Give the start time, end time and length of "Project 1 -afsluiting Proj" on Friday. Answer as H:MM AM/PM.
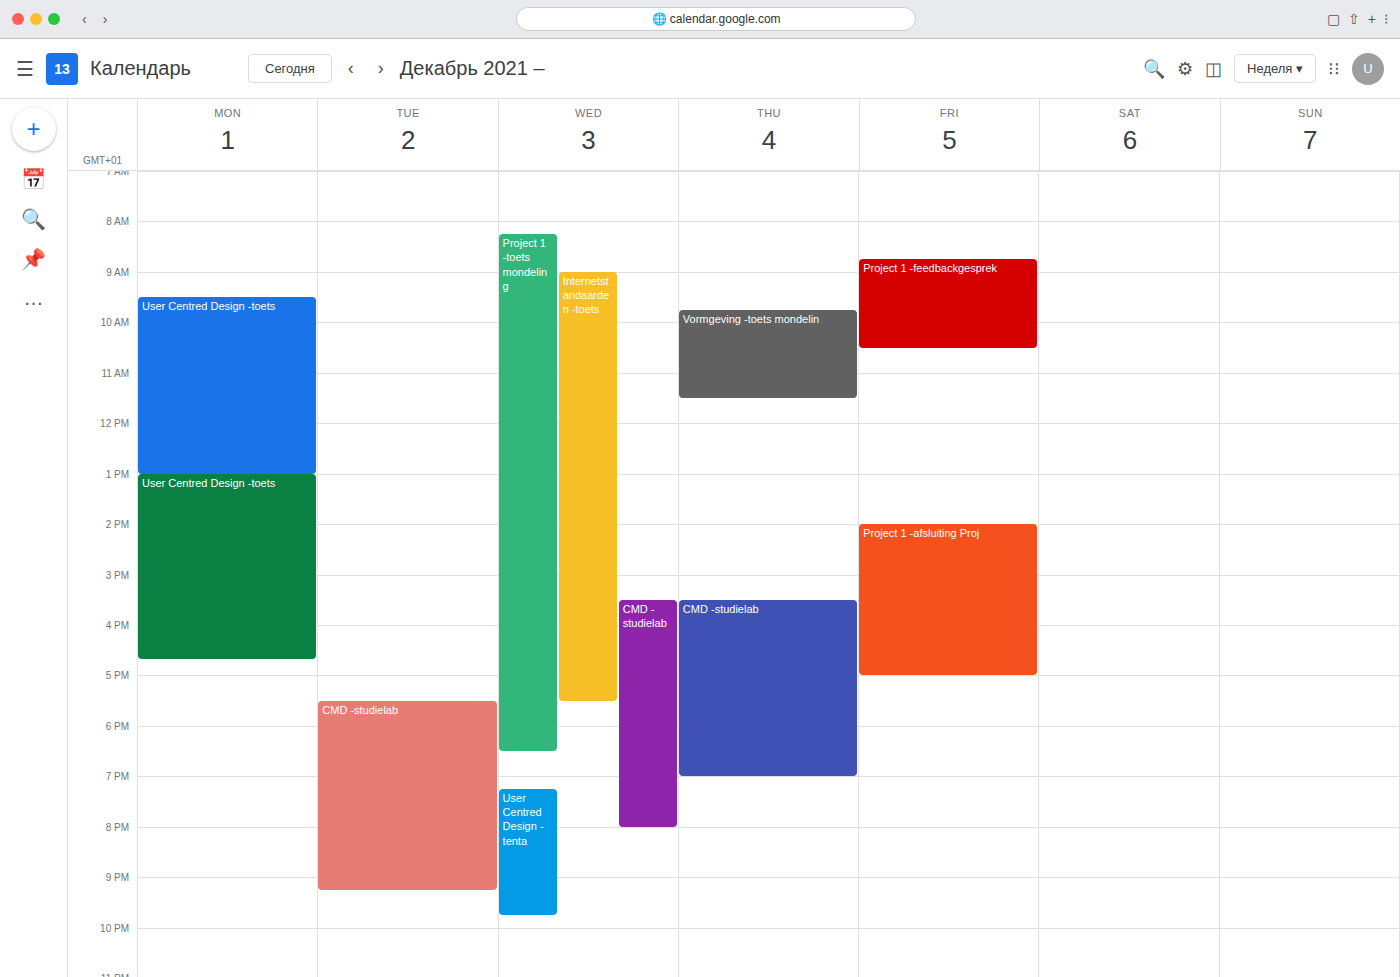
2:00 PM to 5:00 PM, 3 hours